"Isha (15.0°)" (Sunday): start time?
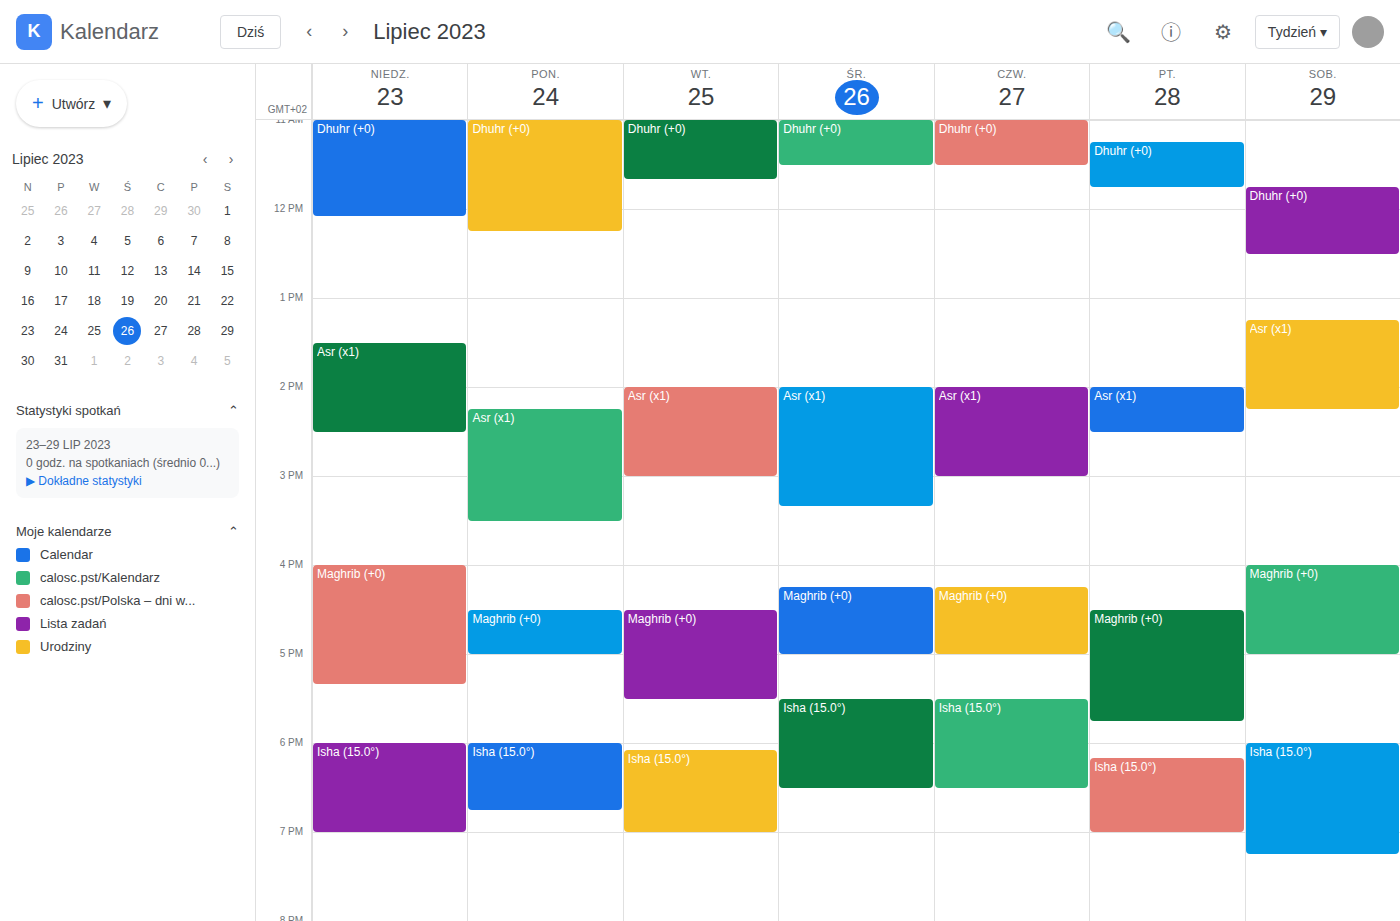
6:00 PM